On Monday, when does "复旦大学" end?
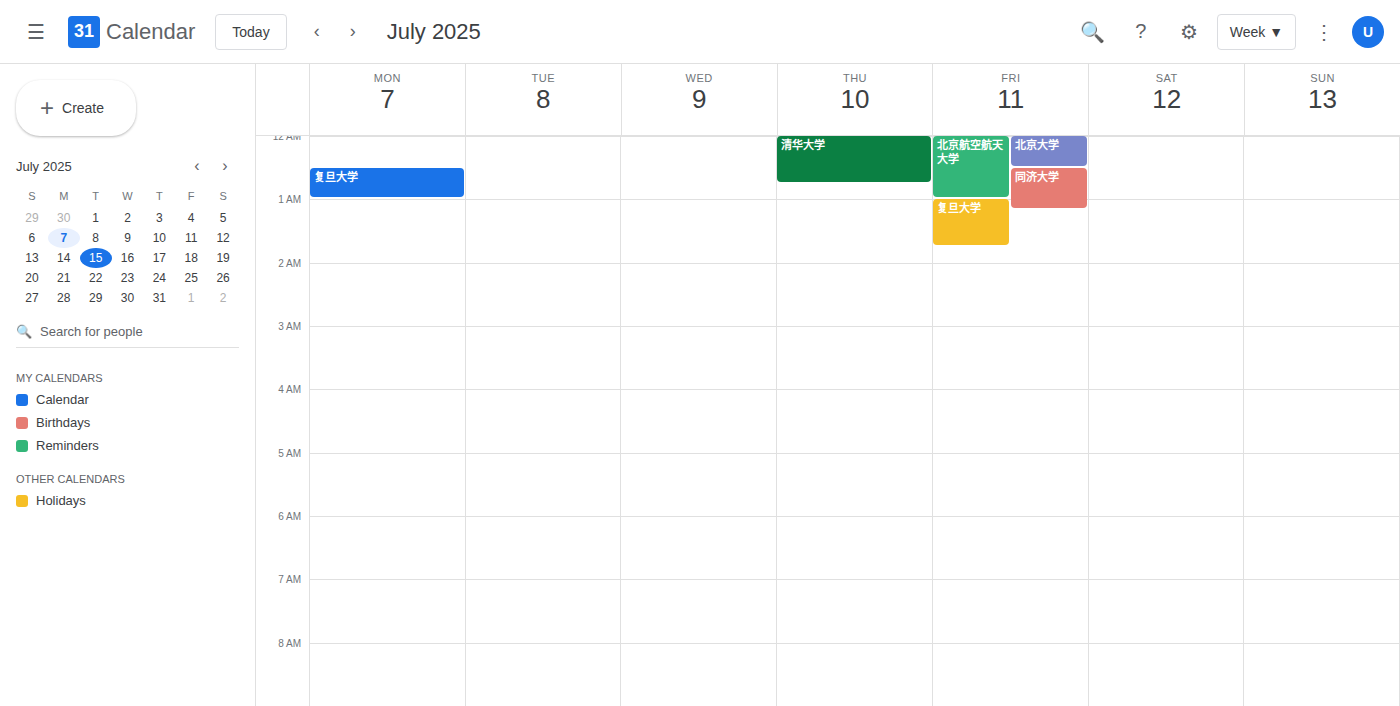
1:00 AM